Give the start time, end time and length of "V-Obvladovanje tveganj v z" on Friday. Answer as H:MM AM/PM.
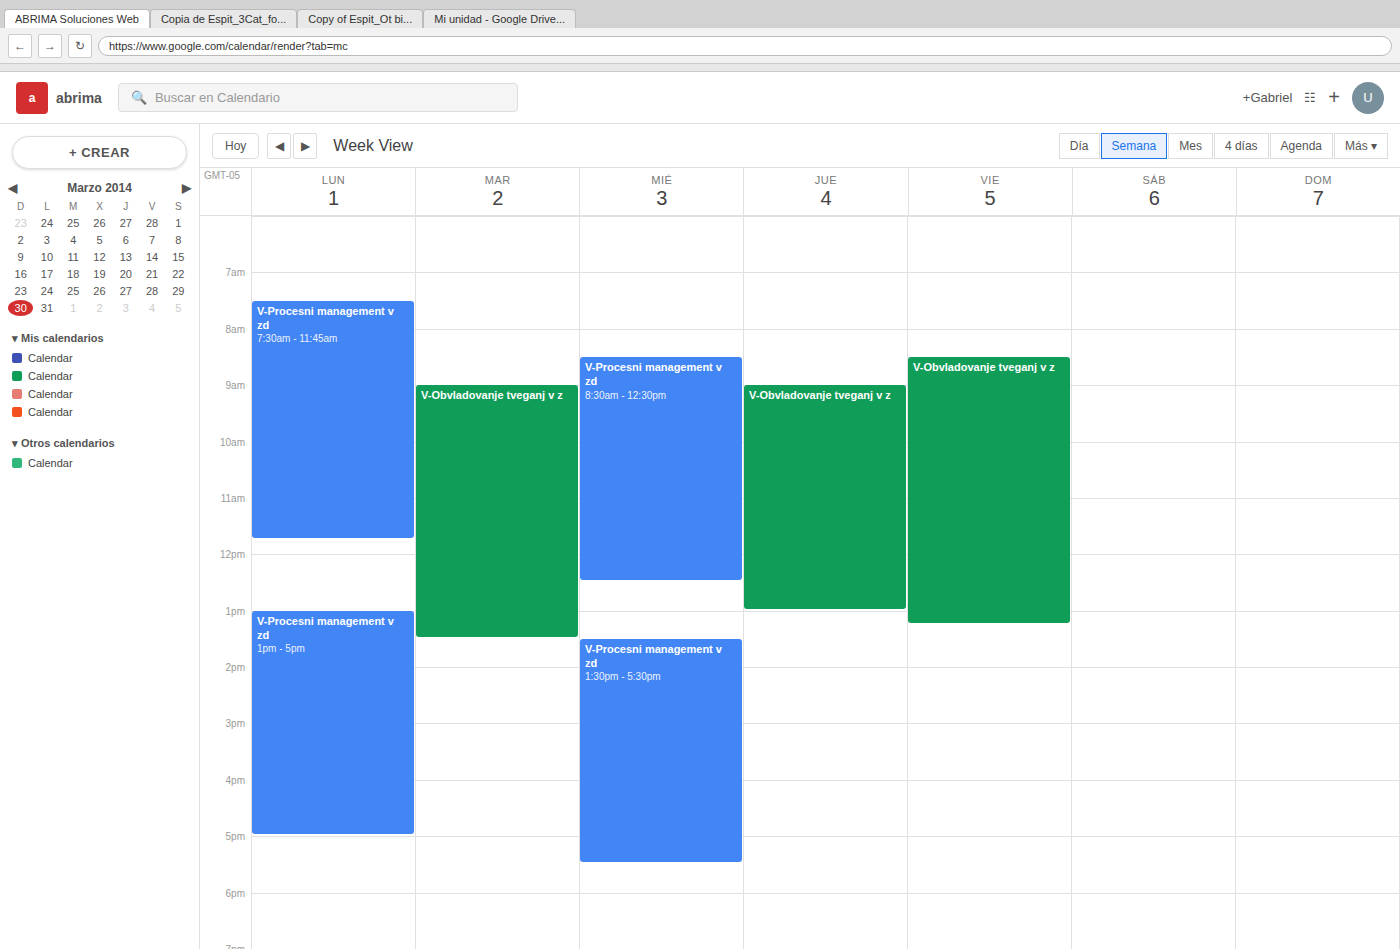
8:30 AM to 1:15 PM, 4 hours 45 minutes